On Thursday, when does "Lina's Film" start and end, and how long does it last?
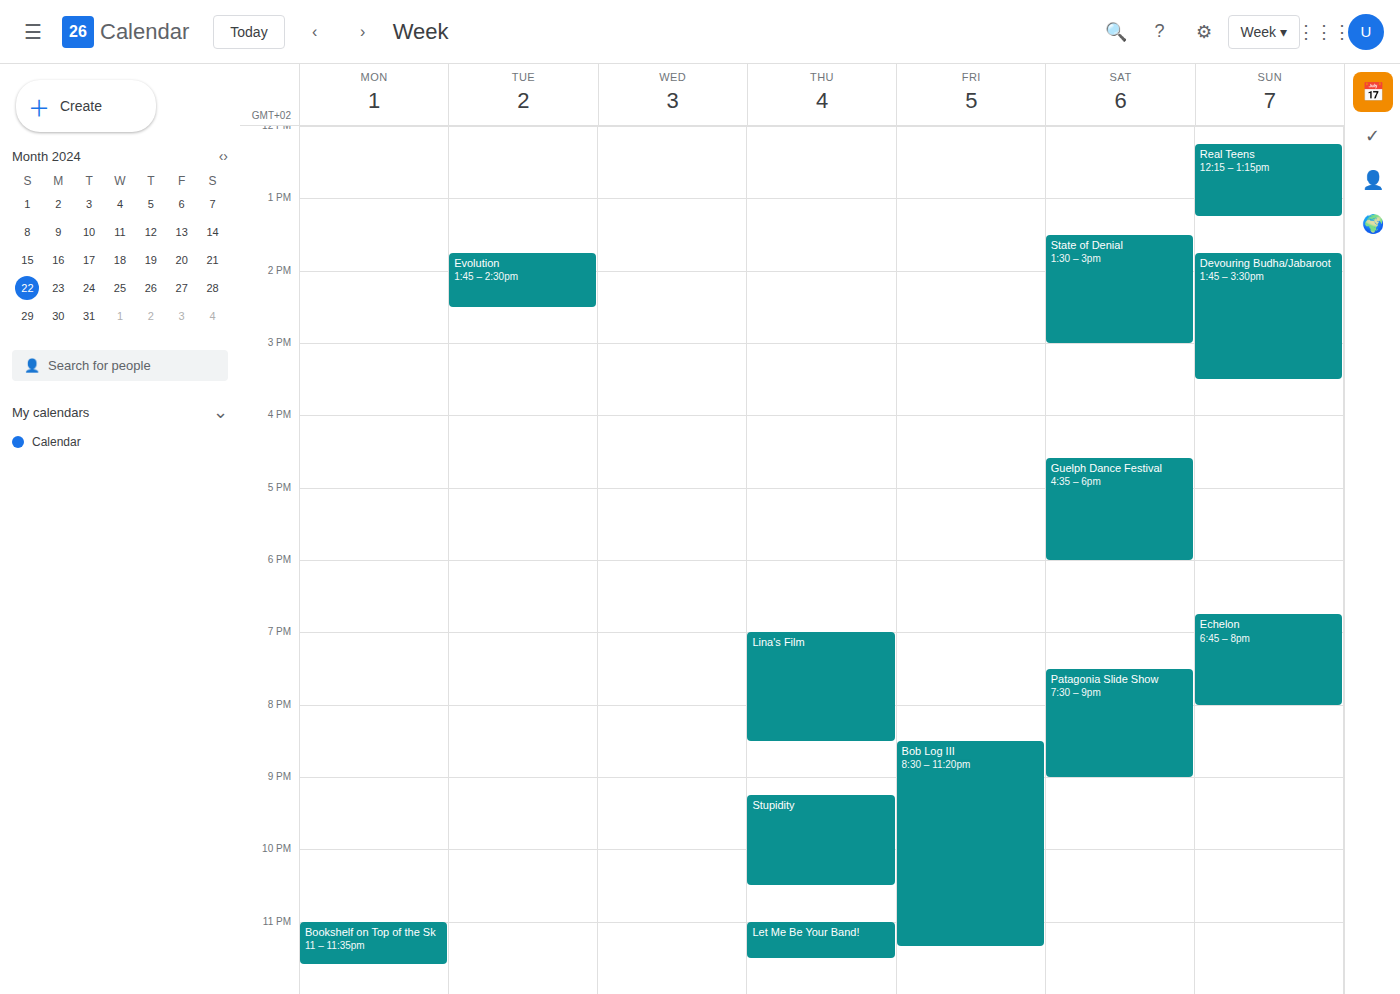
7:00 PM to 8:30 PM, 1 hour 30 minutes